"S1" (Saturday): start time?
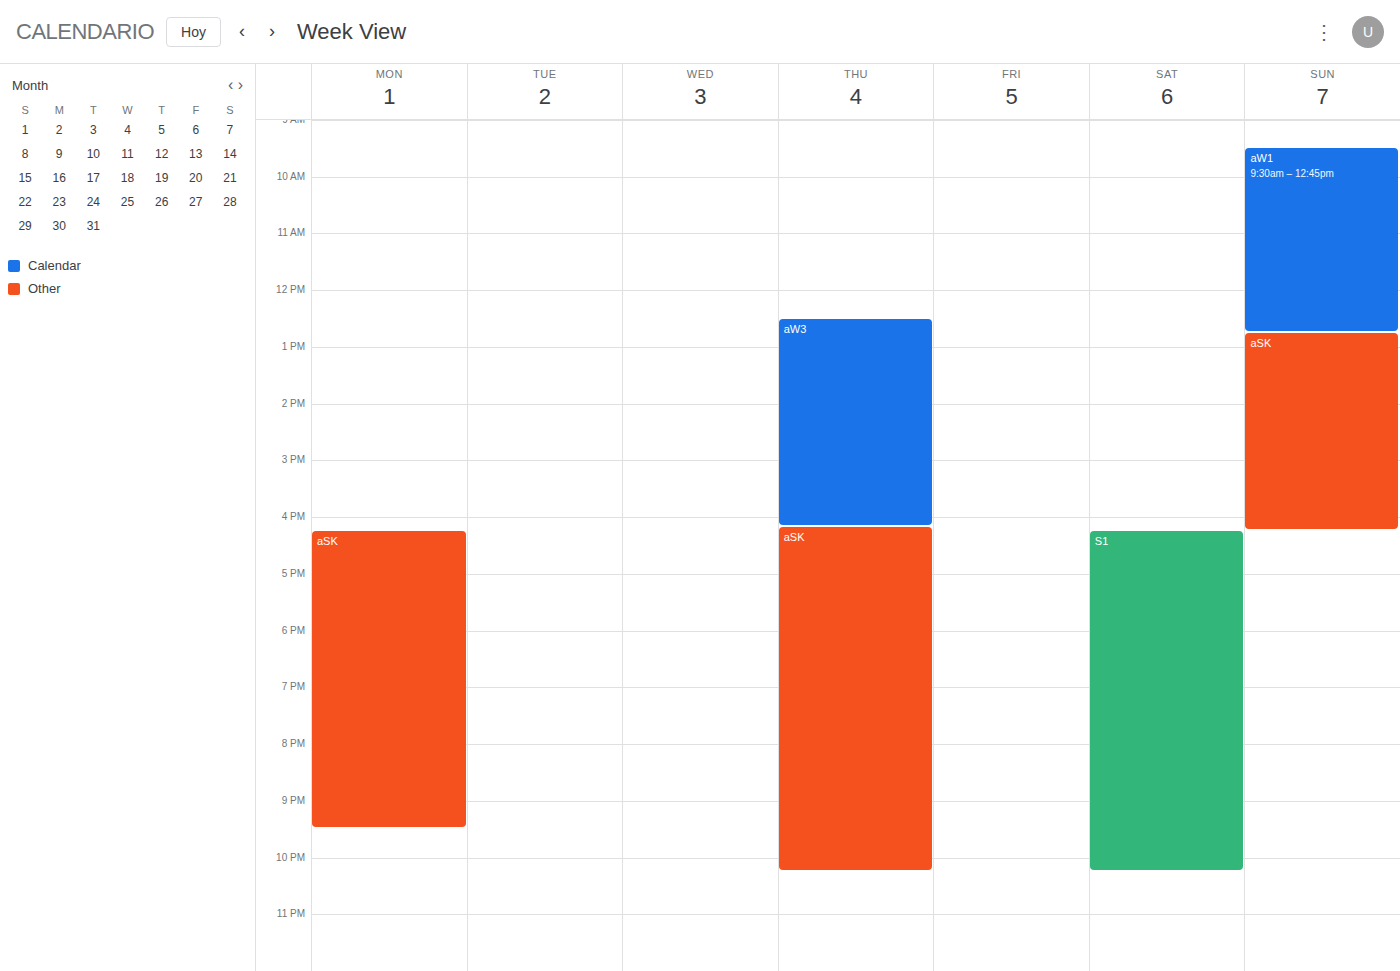
4:15 PM